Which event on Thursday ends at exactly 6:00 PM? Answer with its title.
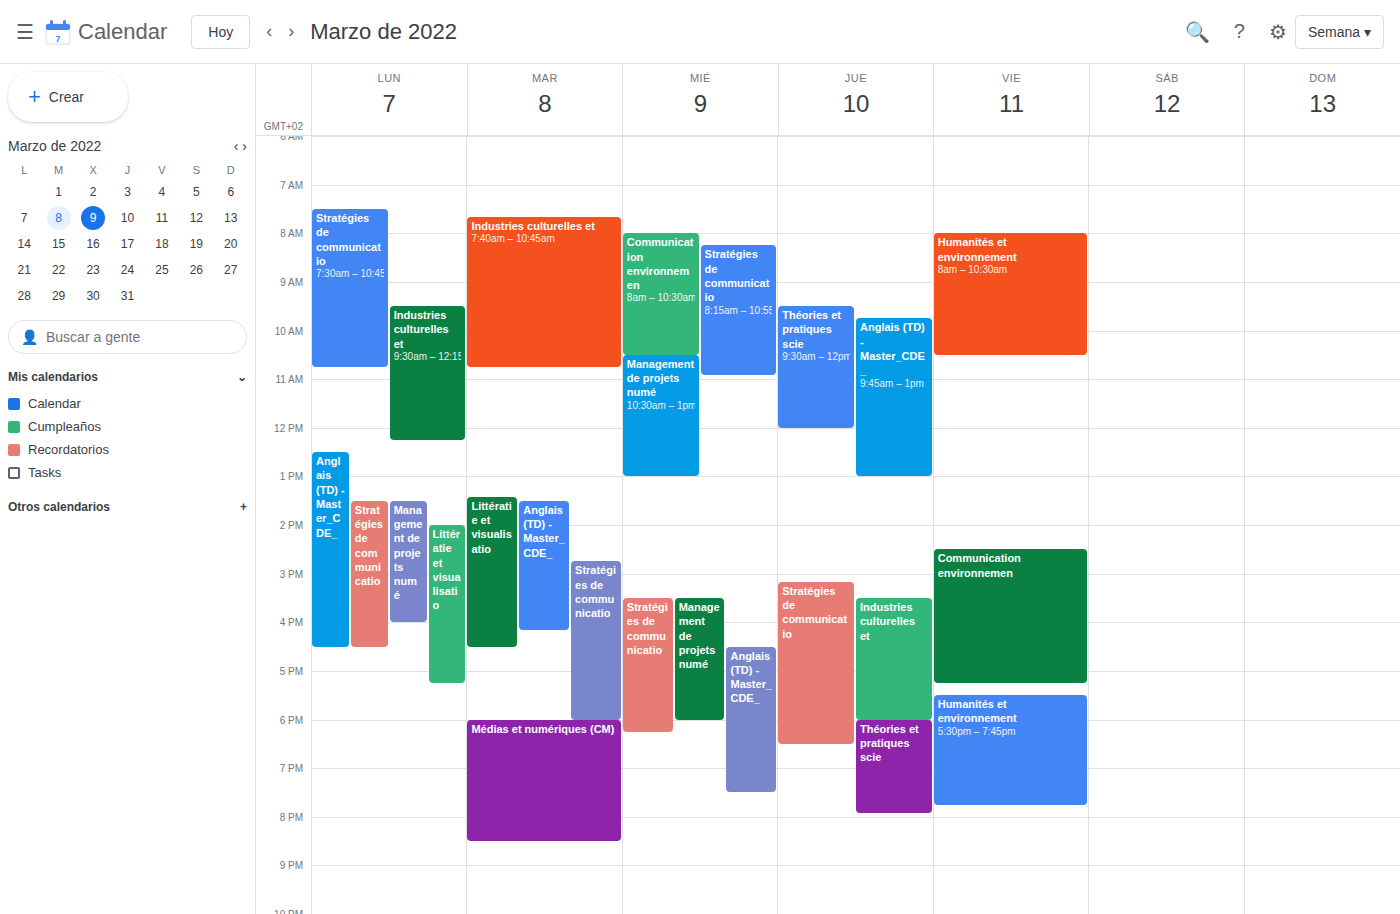
"Industries culturelles et"